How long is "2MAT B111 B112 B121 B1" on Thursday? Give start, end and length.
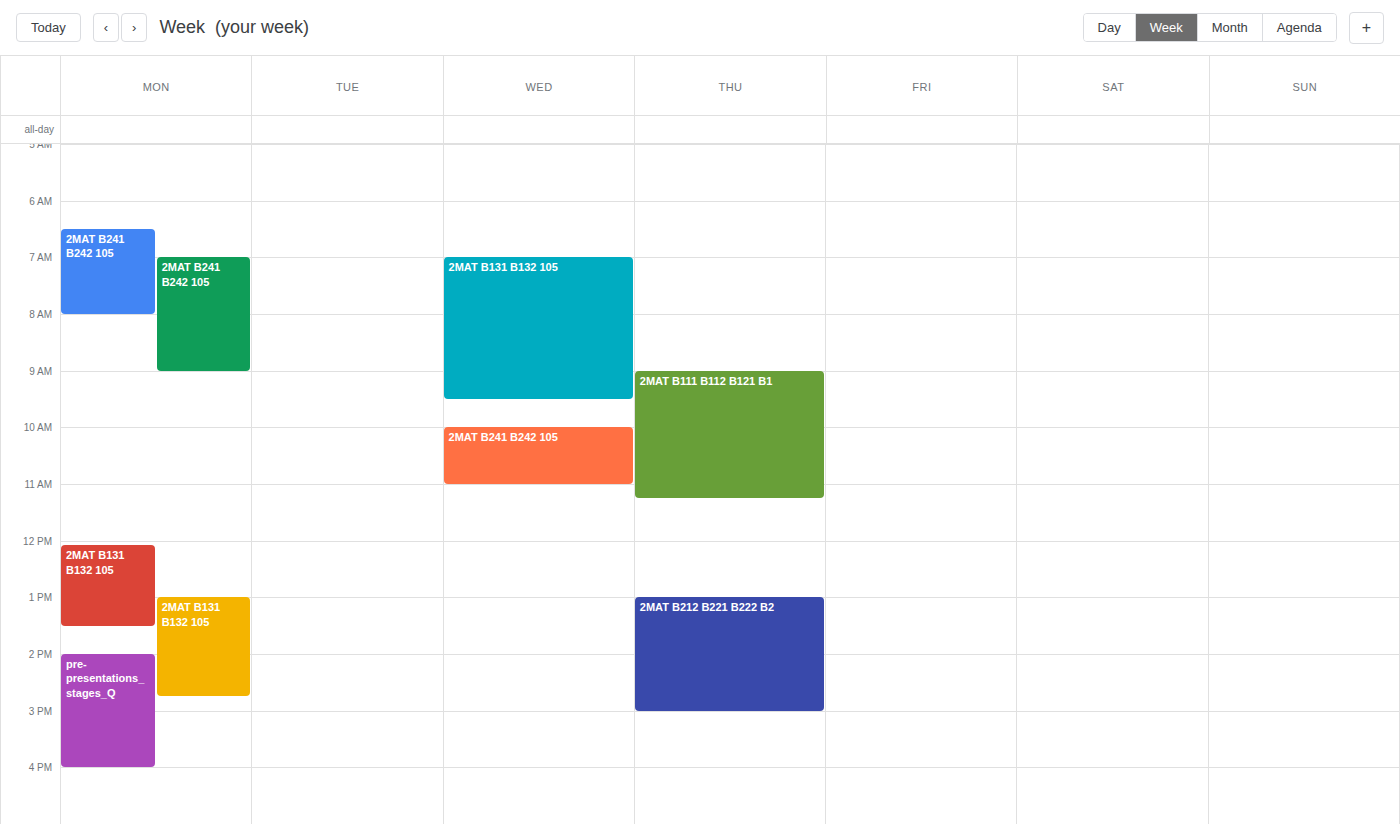
9:00 AM to 11:15 AM, 2 hours 15 minutes